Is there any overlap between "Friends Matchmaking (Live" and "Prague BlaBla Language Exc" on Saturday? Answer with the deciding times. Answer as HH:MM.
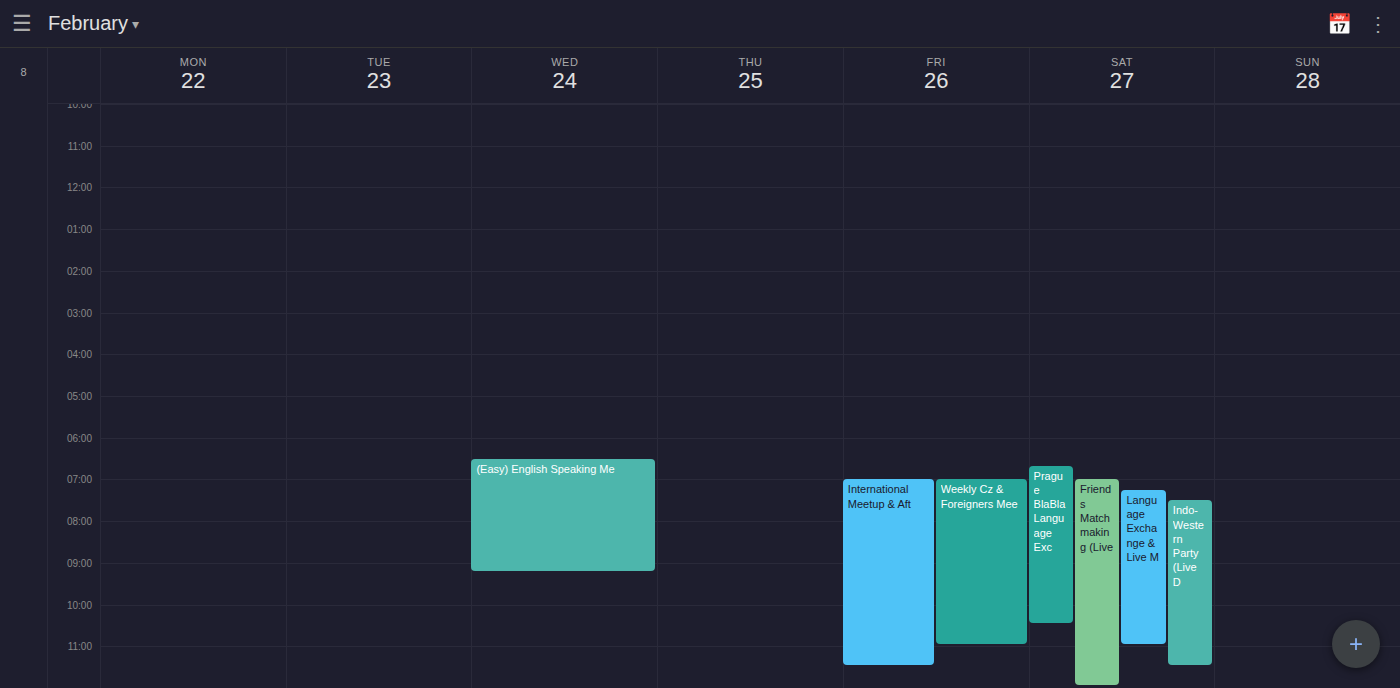
"Friends Matchmaking (Live" starts at 19:00, before "Prague BlaBla Language Exc" ends at 22:30 -- they overlap.